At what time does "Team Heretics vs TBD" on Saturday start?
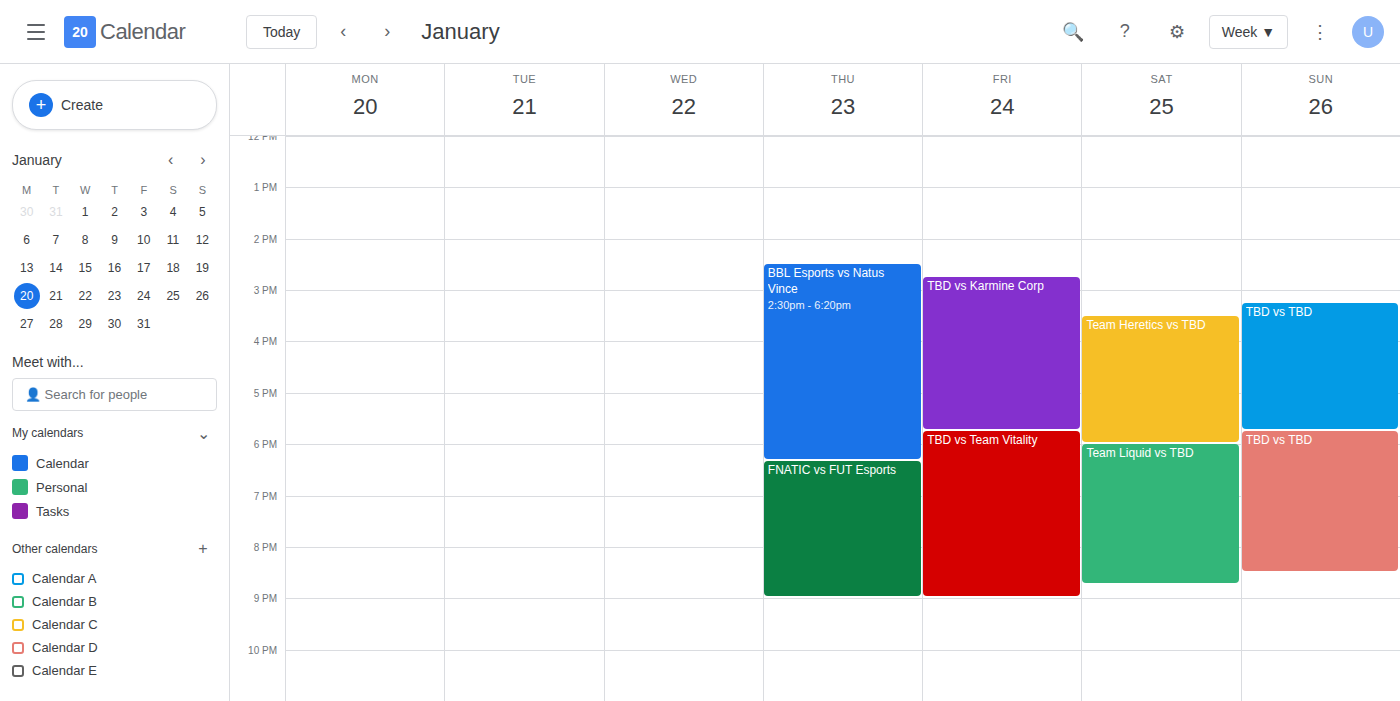
3:30 PM